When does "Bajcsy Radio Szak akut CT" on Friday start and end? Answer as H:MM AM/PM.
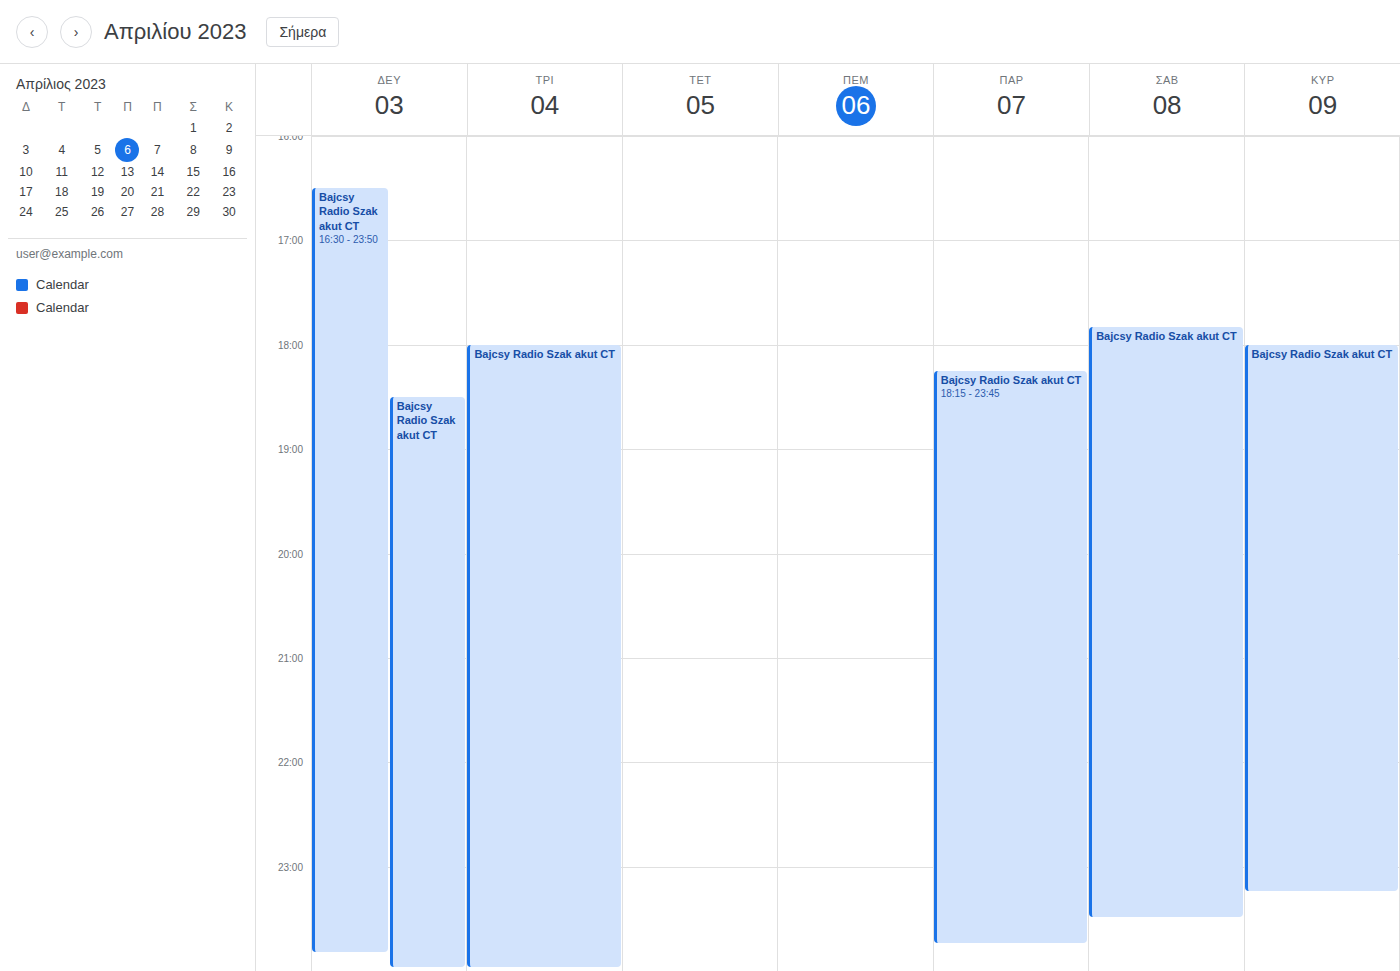
6:15 PM to 11:45 PM